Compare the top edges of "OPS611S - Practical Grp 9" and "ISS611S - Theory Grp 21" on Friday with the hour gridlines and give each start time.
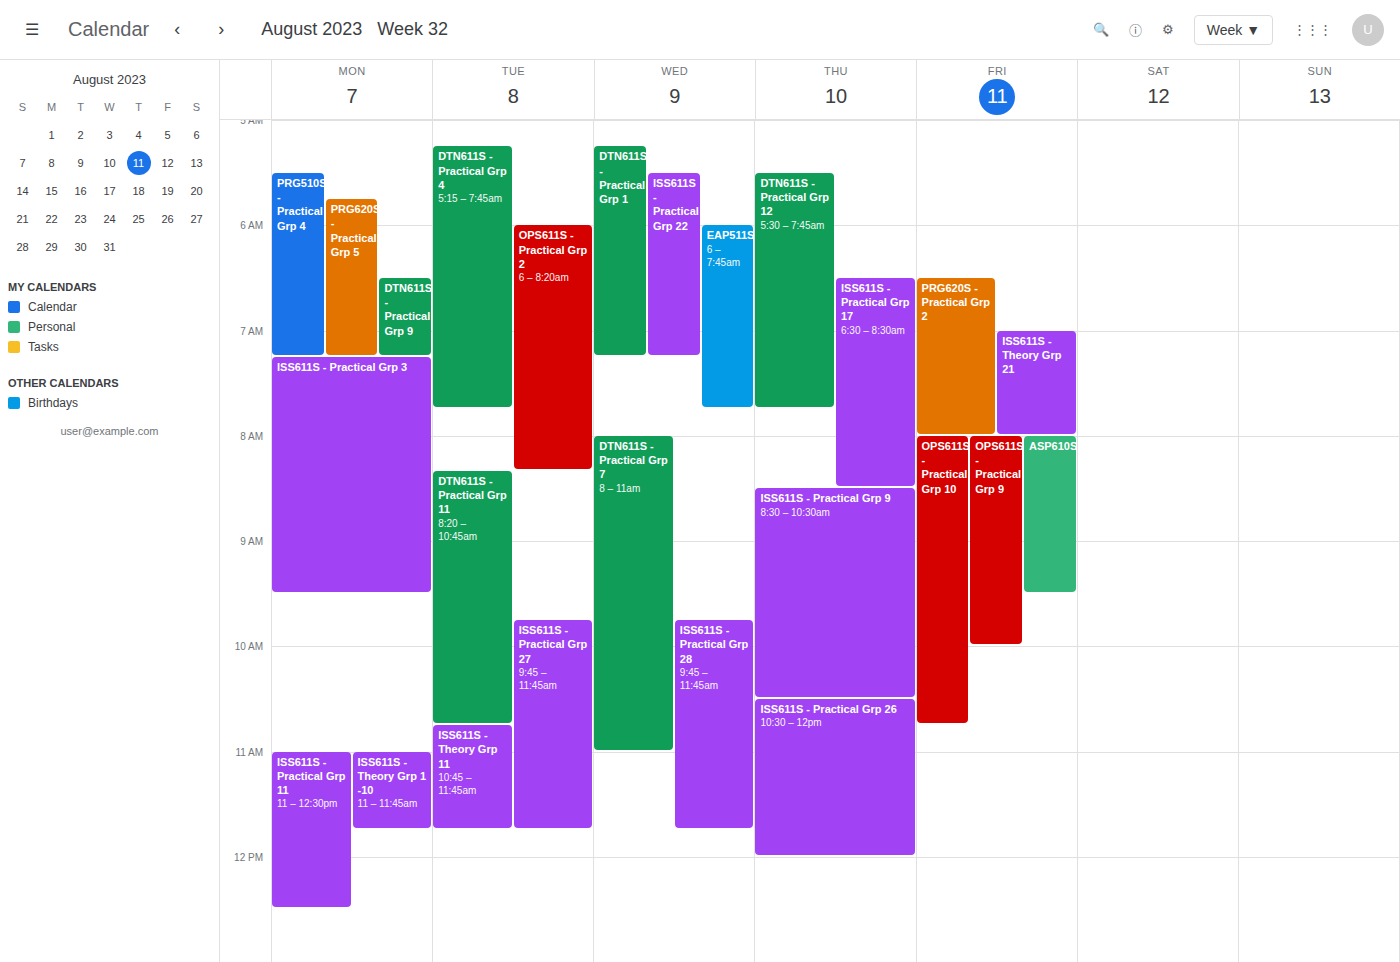
"OPS611S - Practical Grp 9": 8:00 AM, exactly on the 8 AM line. "ISS611S - Theory Grp 21": 7:00 AM, exactly on the 7 AM line.